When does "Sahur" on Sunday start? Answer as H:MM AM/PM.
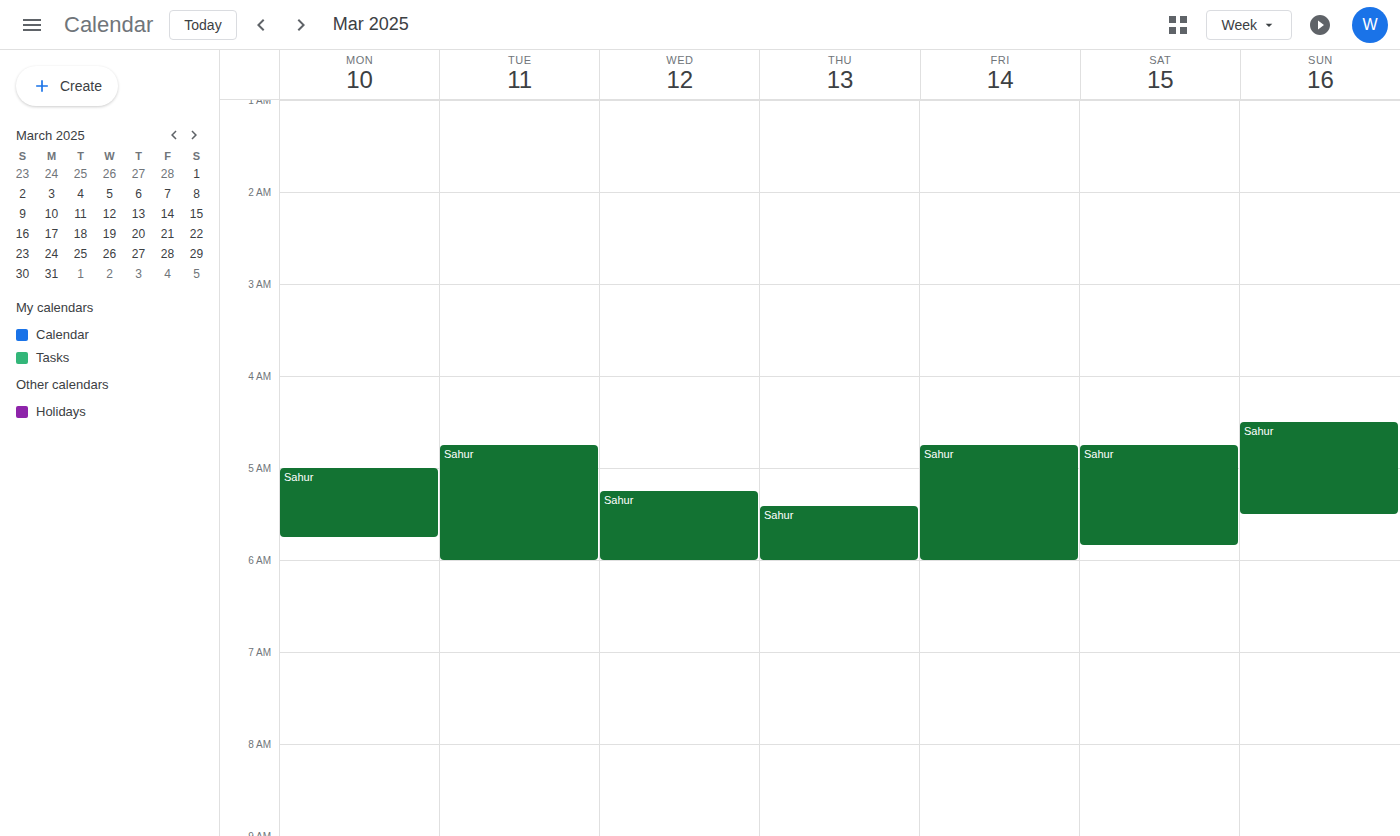
4:30 AM